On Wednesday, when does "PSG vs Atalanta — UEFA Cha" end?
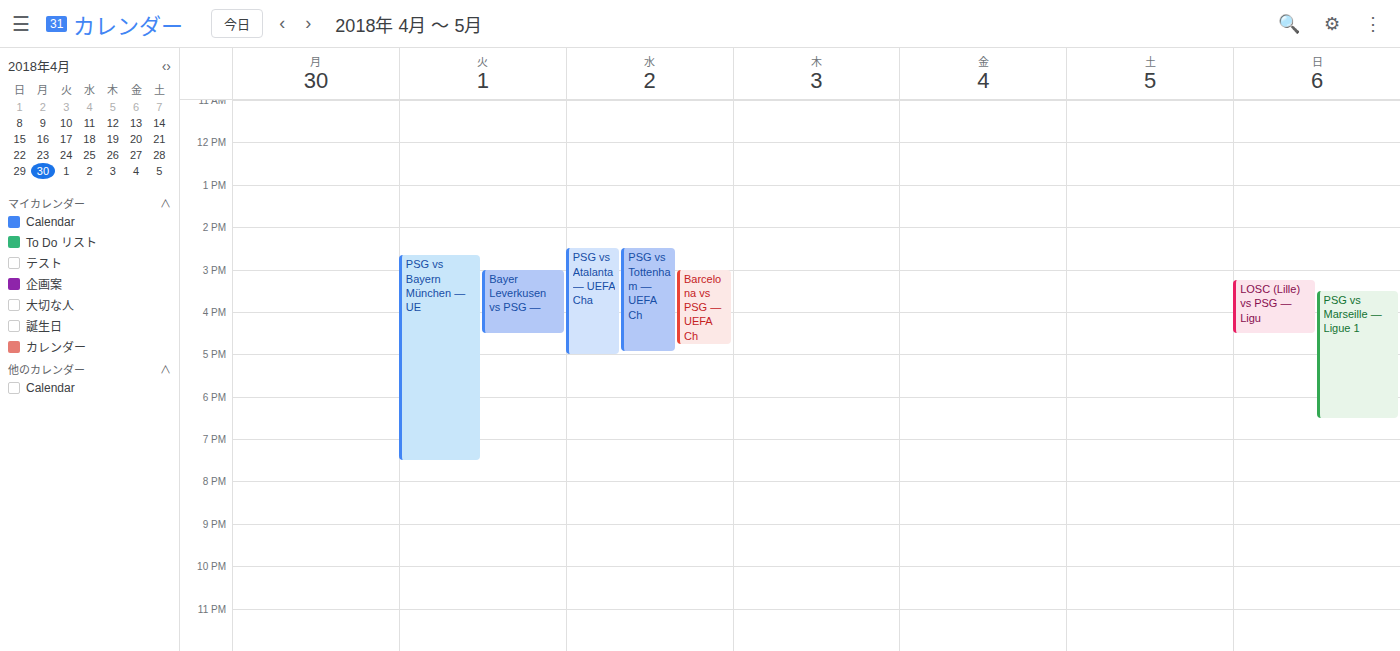
17:00